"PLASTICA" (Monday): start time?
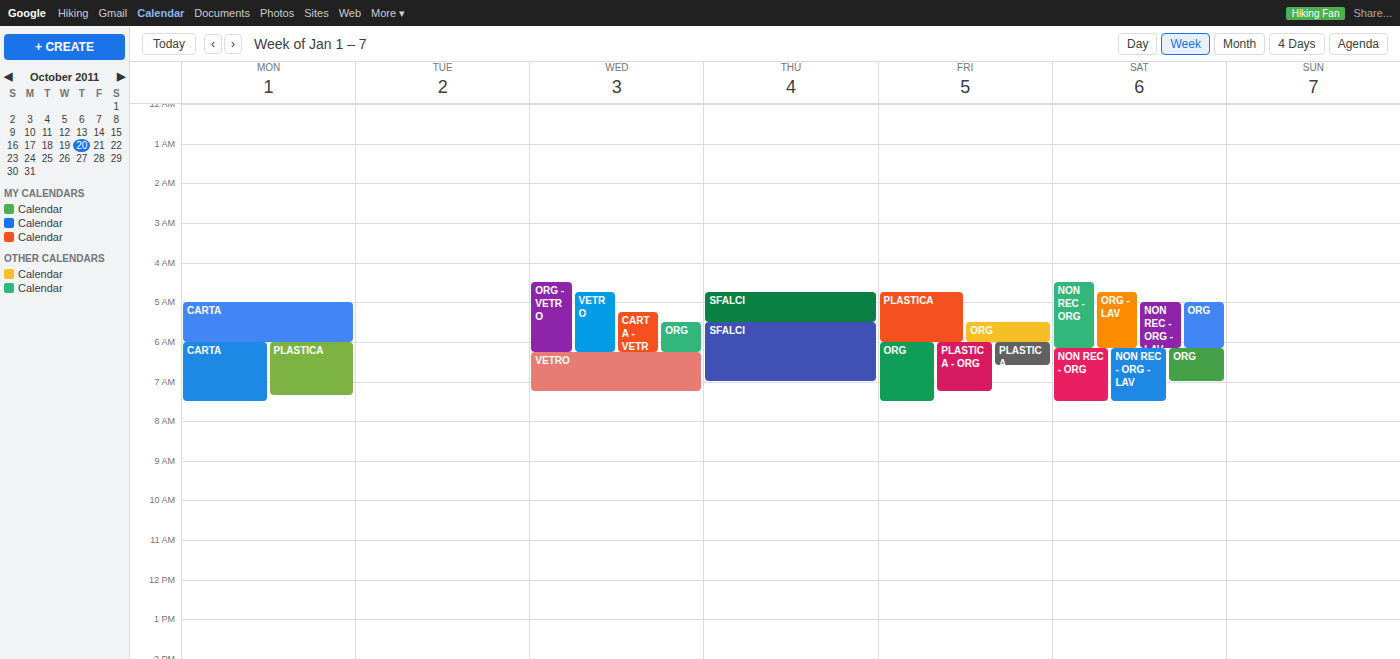
06:00